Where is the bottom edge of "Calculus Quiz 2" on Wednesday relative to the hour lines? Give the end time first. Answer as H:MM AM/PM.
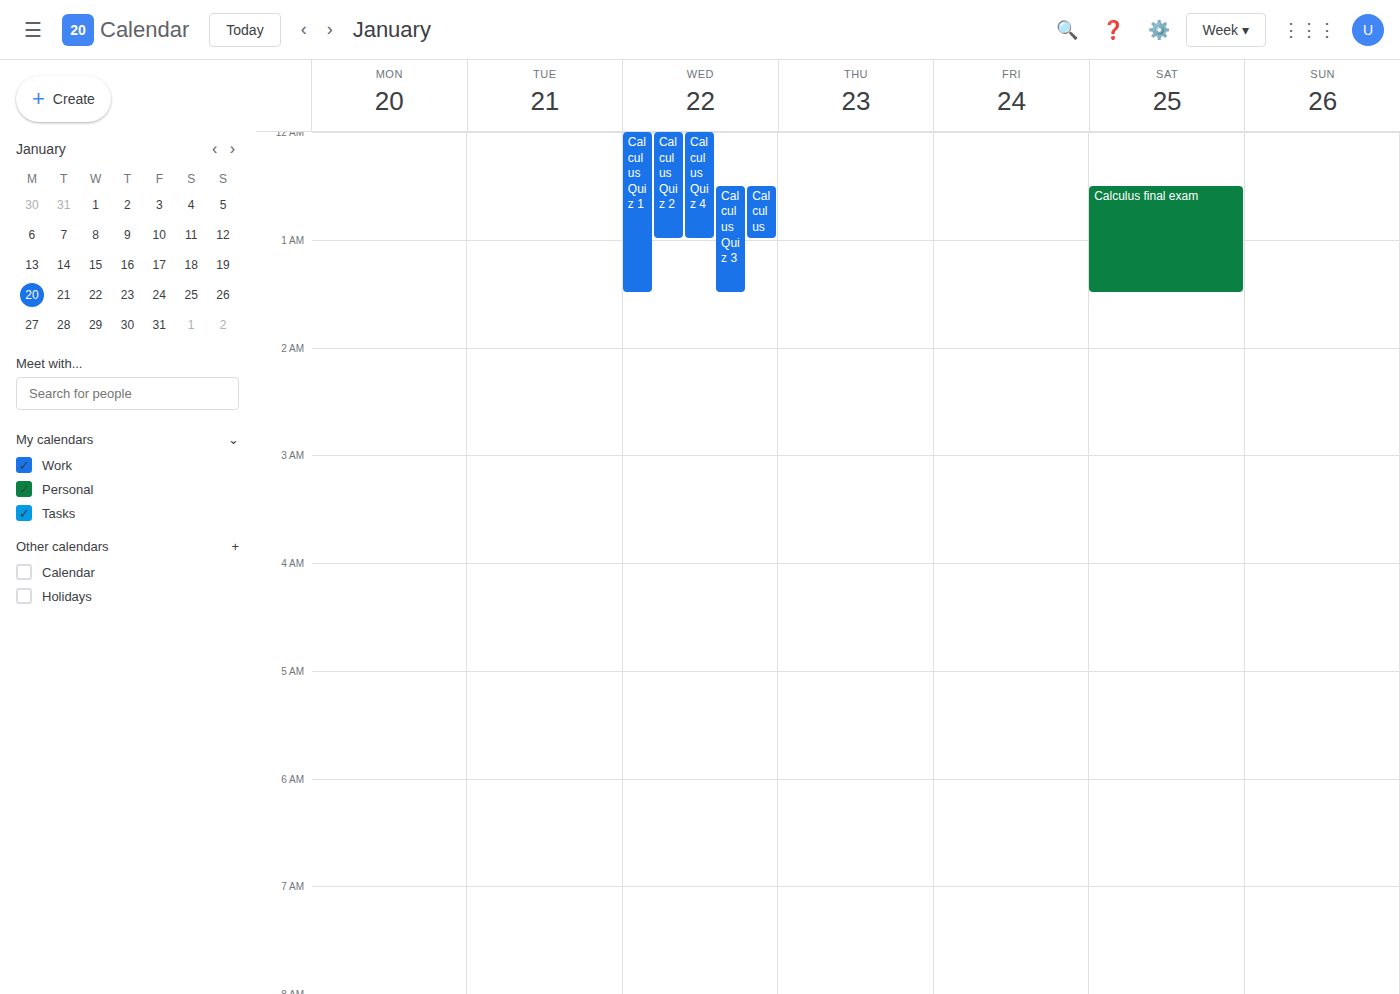
1:00 AM -- exactly on the 1 AM line.